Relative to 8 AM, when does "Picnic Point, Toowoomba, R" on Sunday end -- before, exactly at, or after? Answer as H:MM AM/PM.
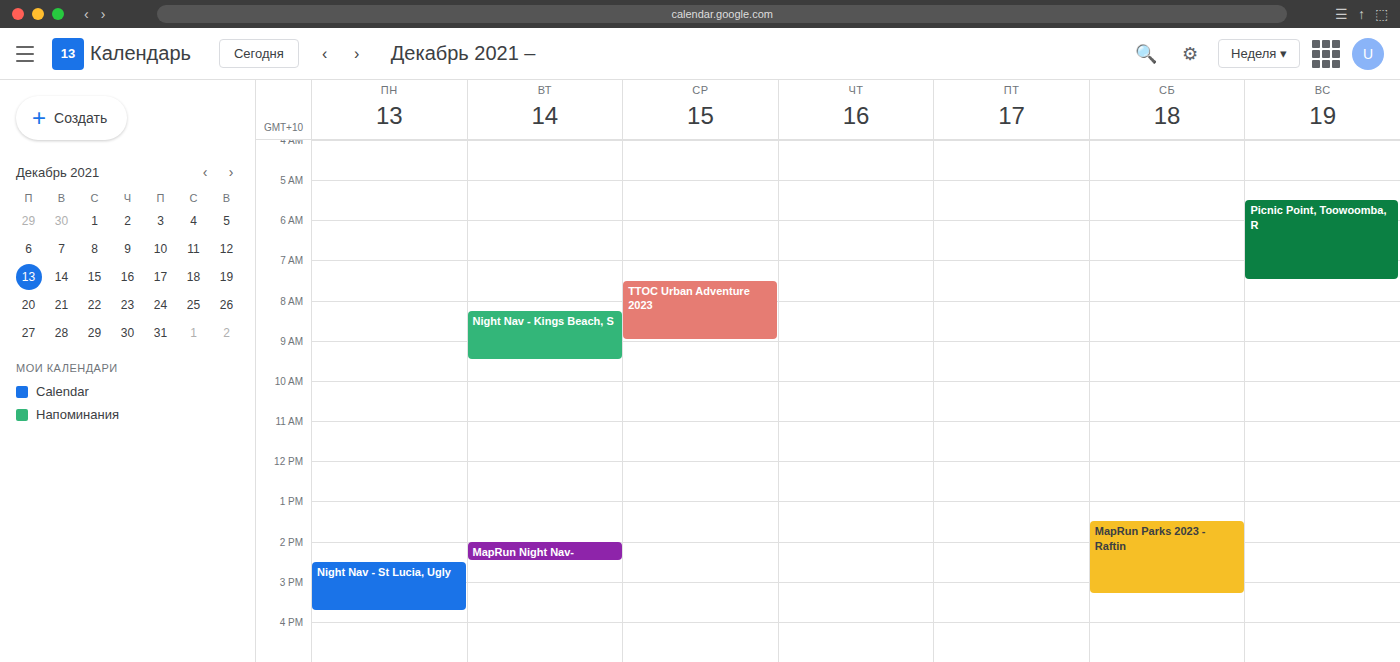
7:30 AM -- before 8 AM, 30 minutes above the 8 AM line.